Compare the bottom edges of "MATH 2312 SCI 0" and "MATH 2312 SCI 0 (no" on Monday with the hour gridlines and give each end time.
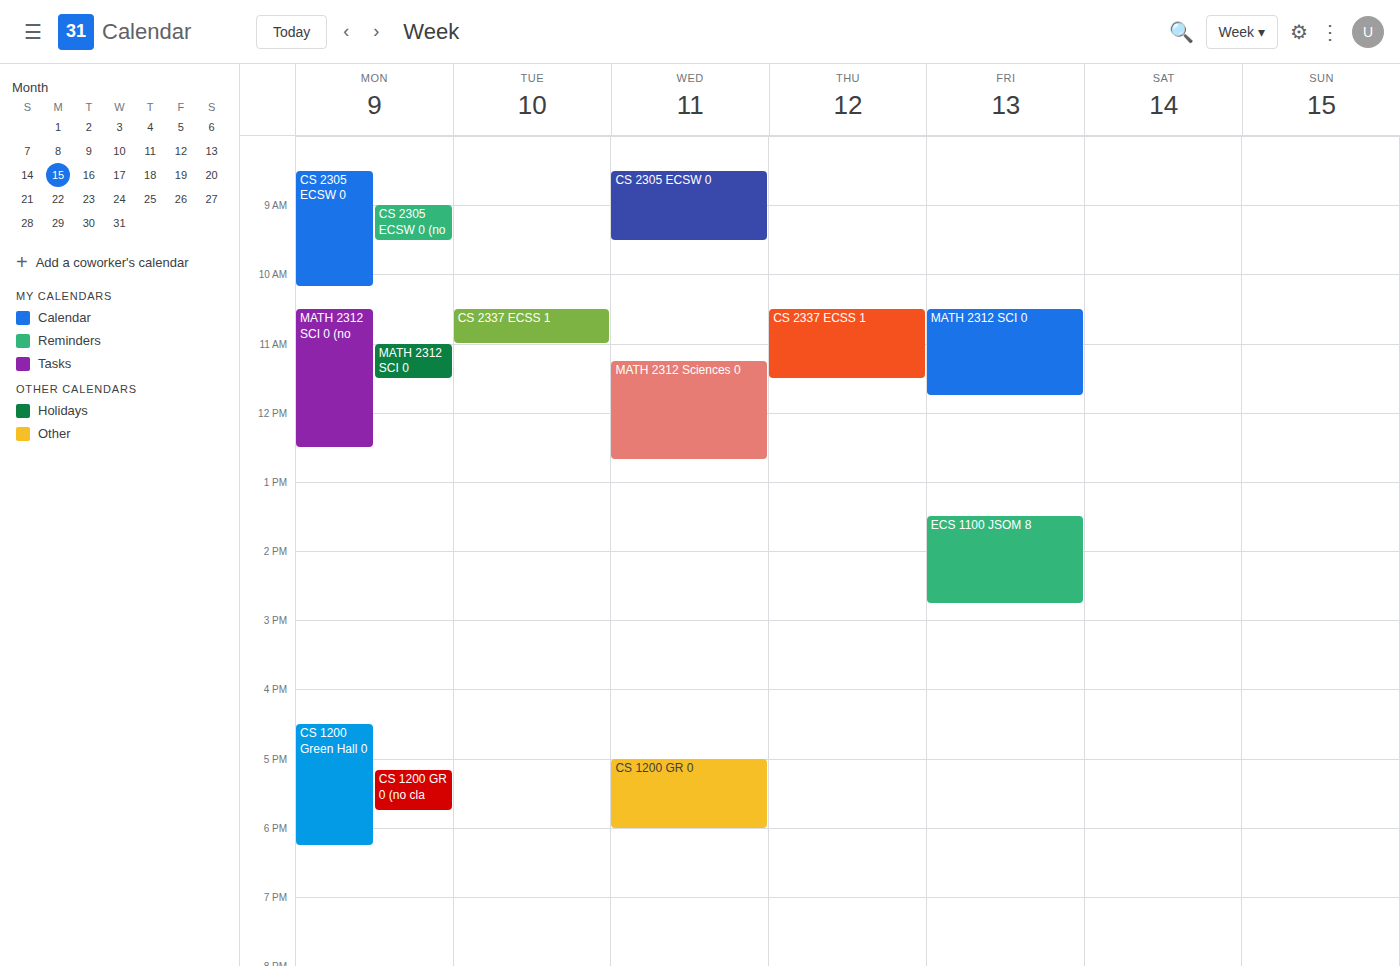
"MATH 2312 SCI 0": 11:30 AM, halfway between the 11 AM and 12 PM lines. "MATH 2312 SCI 0 (no": 12:30 PM, halfway between the 12 PM and 1 PM lines.